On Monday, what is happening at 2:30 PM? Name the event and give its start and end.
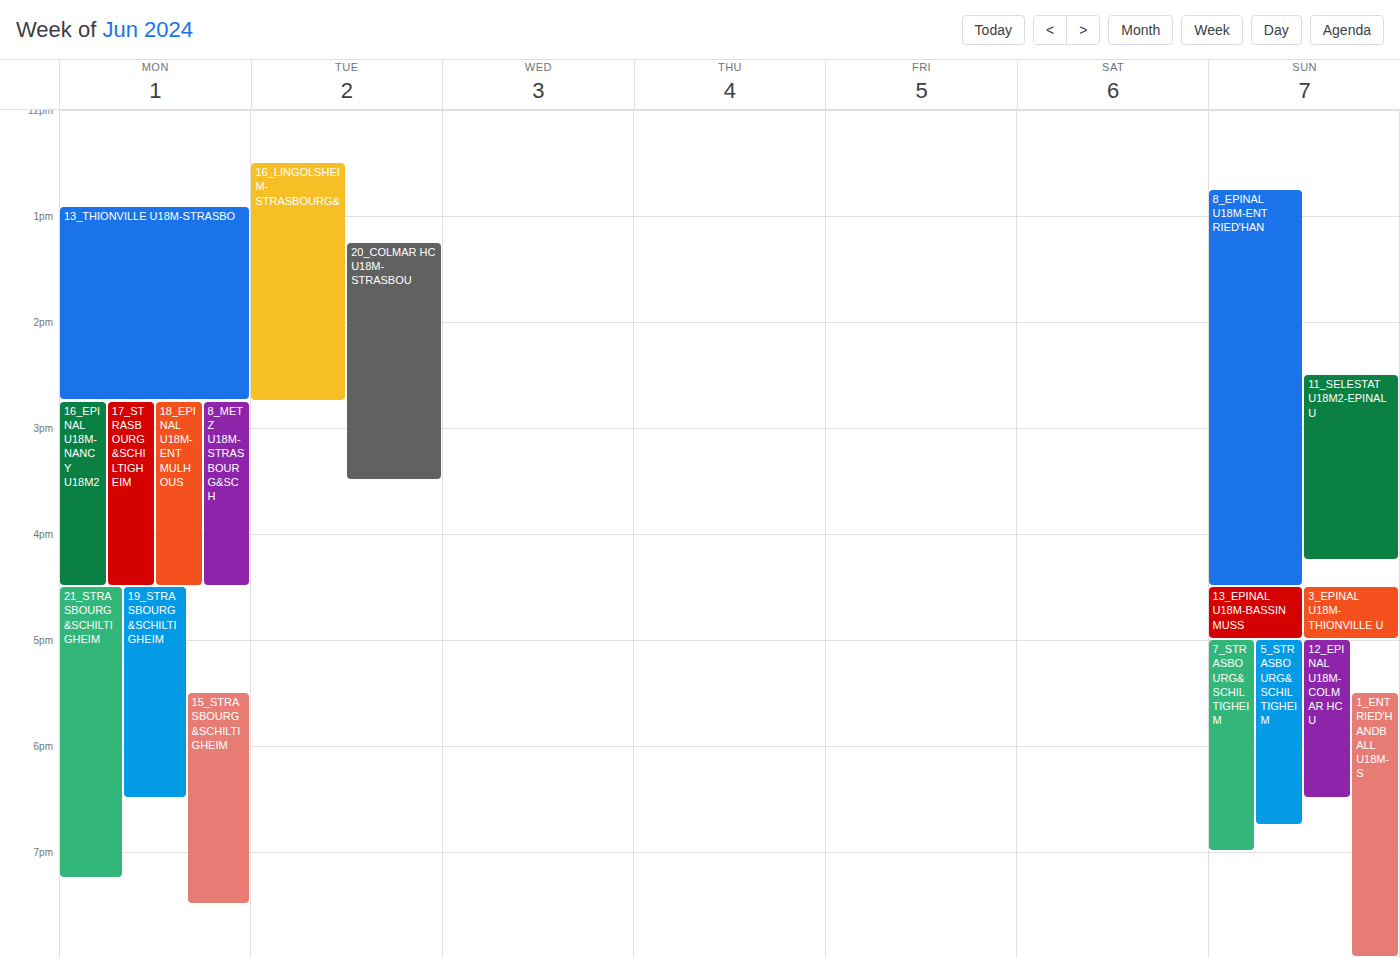
"13_THIONVILLE U18M-STRASBO", 12:55 PM to 2:45 PM